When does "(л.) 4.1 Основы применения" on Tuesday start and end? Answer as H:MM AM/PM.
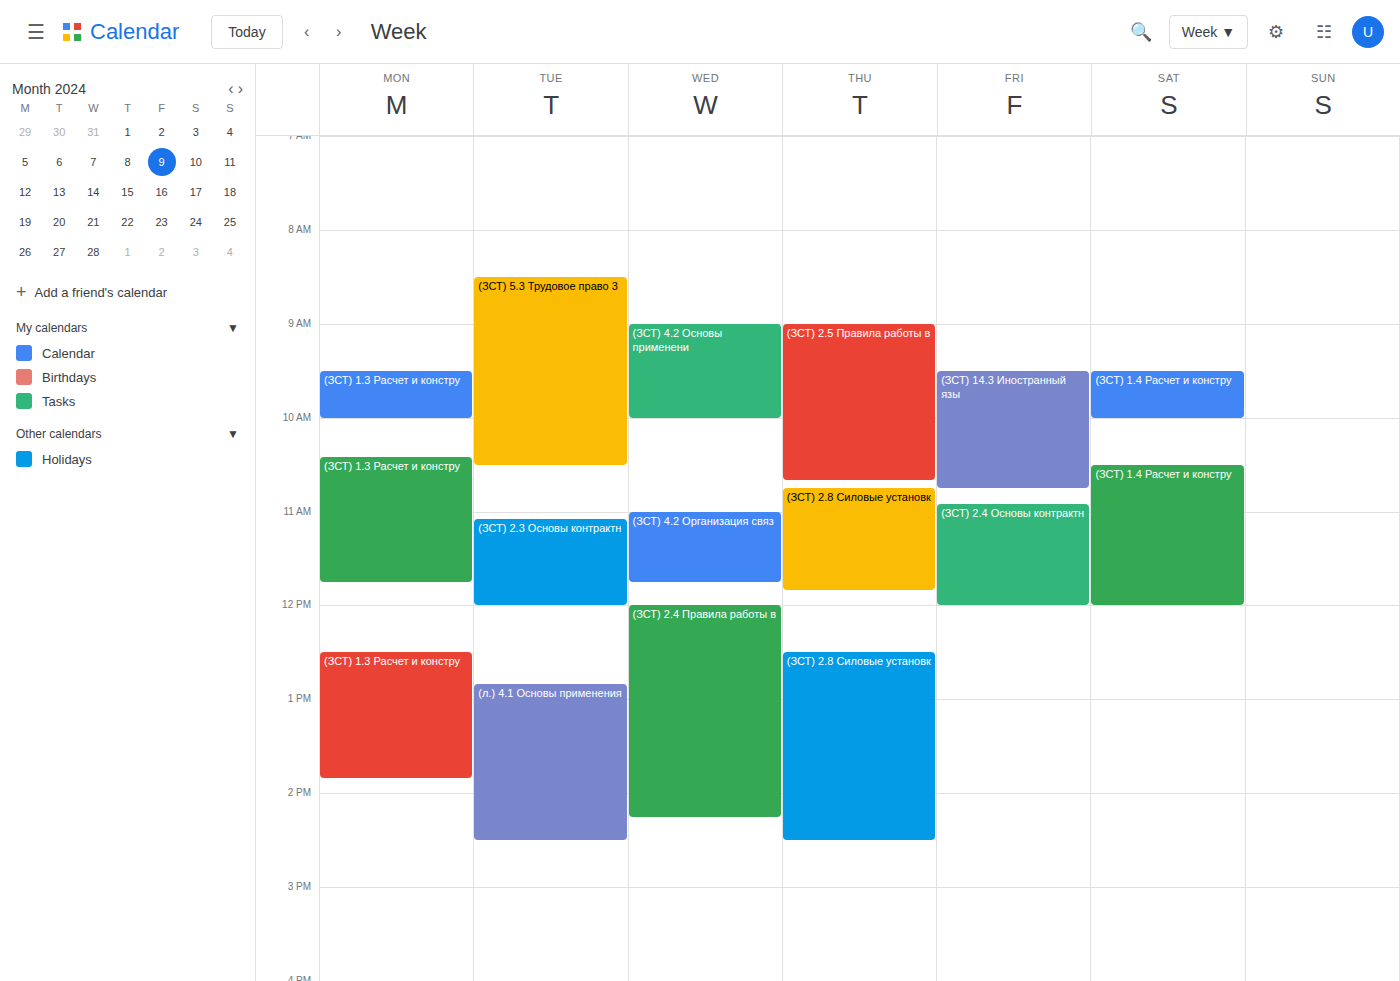
12:50 PM to 2:30 PM